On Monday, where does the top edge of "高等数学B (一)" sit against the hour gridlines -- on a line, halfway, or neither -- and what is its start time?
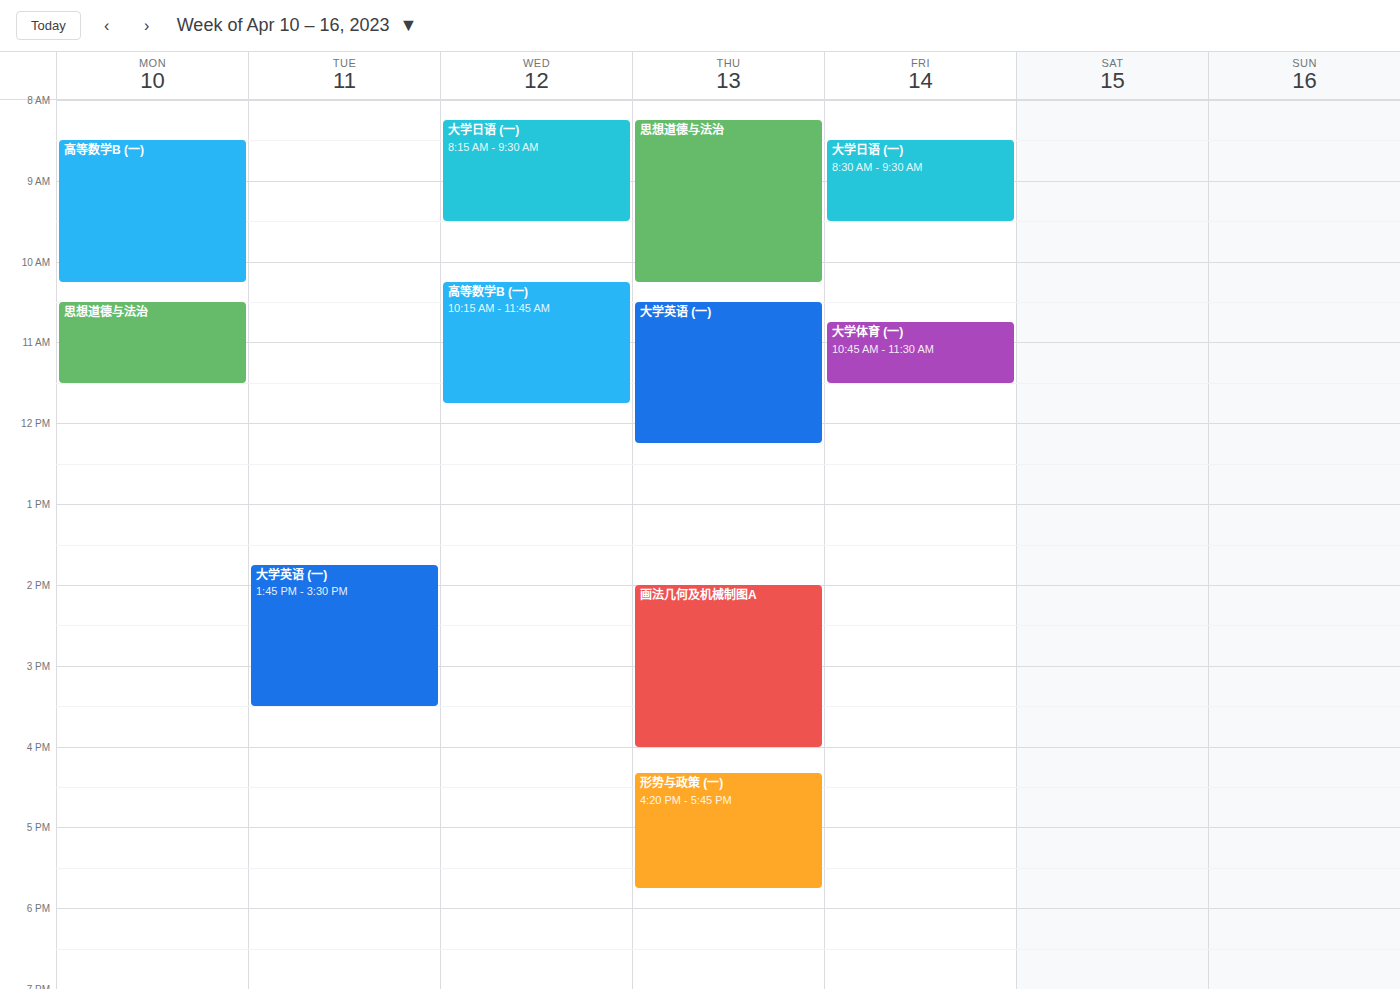
8:30 AM -- halfway between the 8 AM and 9 AM lines.